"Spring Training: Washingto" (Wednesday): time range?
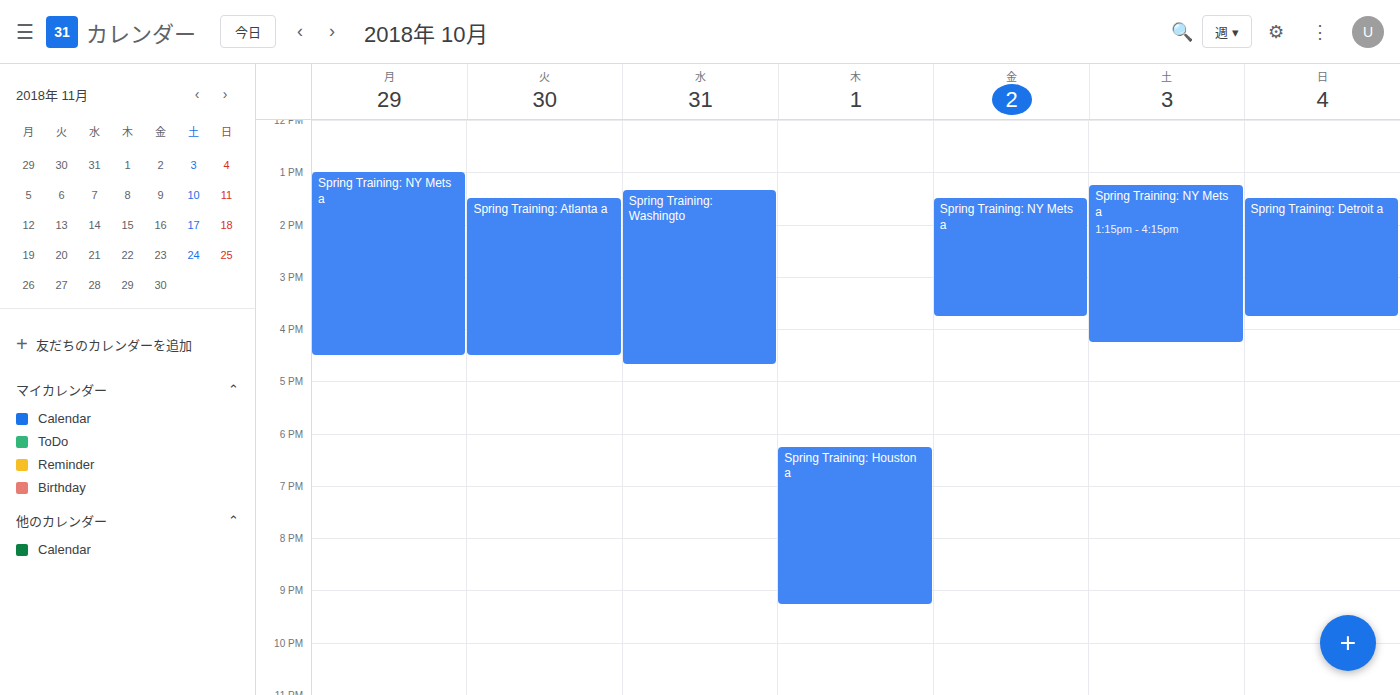
1:20 PM to 4:40 PM